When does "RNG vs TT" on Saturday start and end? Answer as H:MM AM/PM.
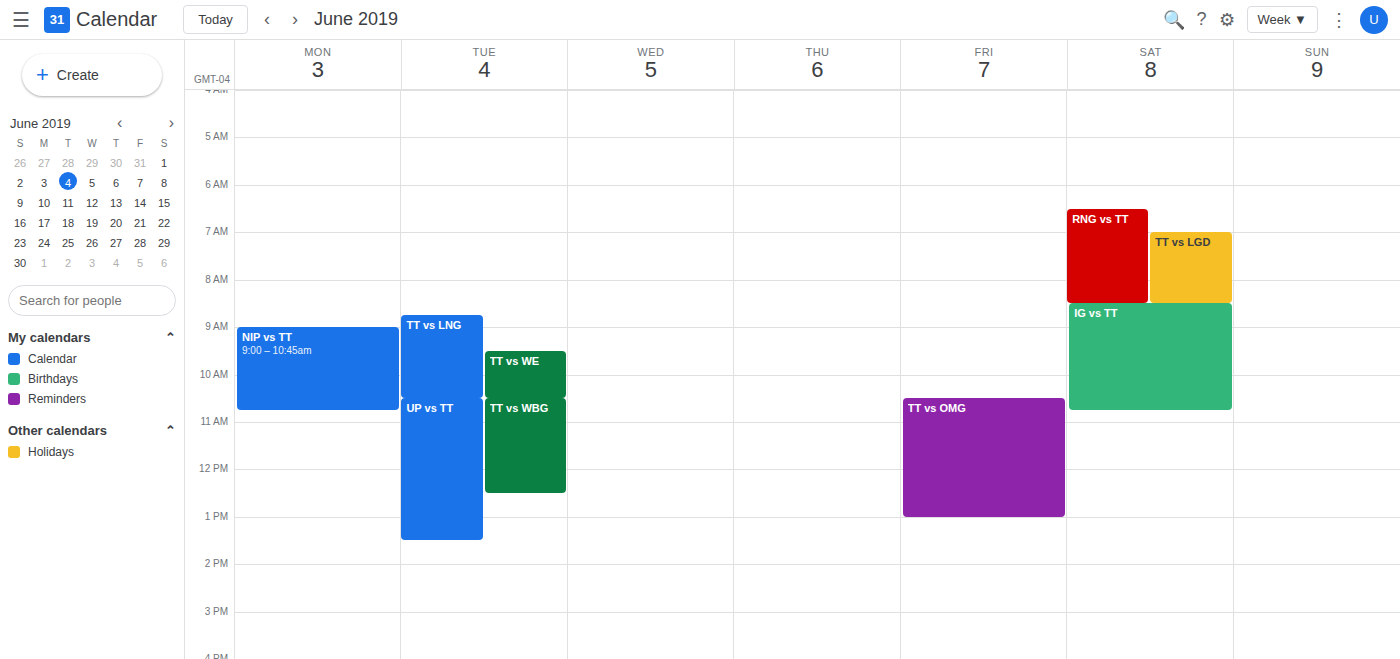
6:30 AM to 8:30 AM